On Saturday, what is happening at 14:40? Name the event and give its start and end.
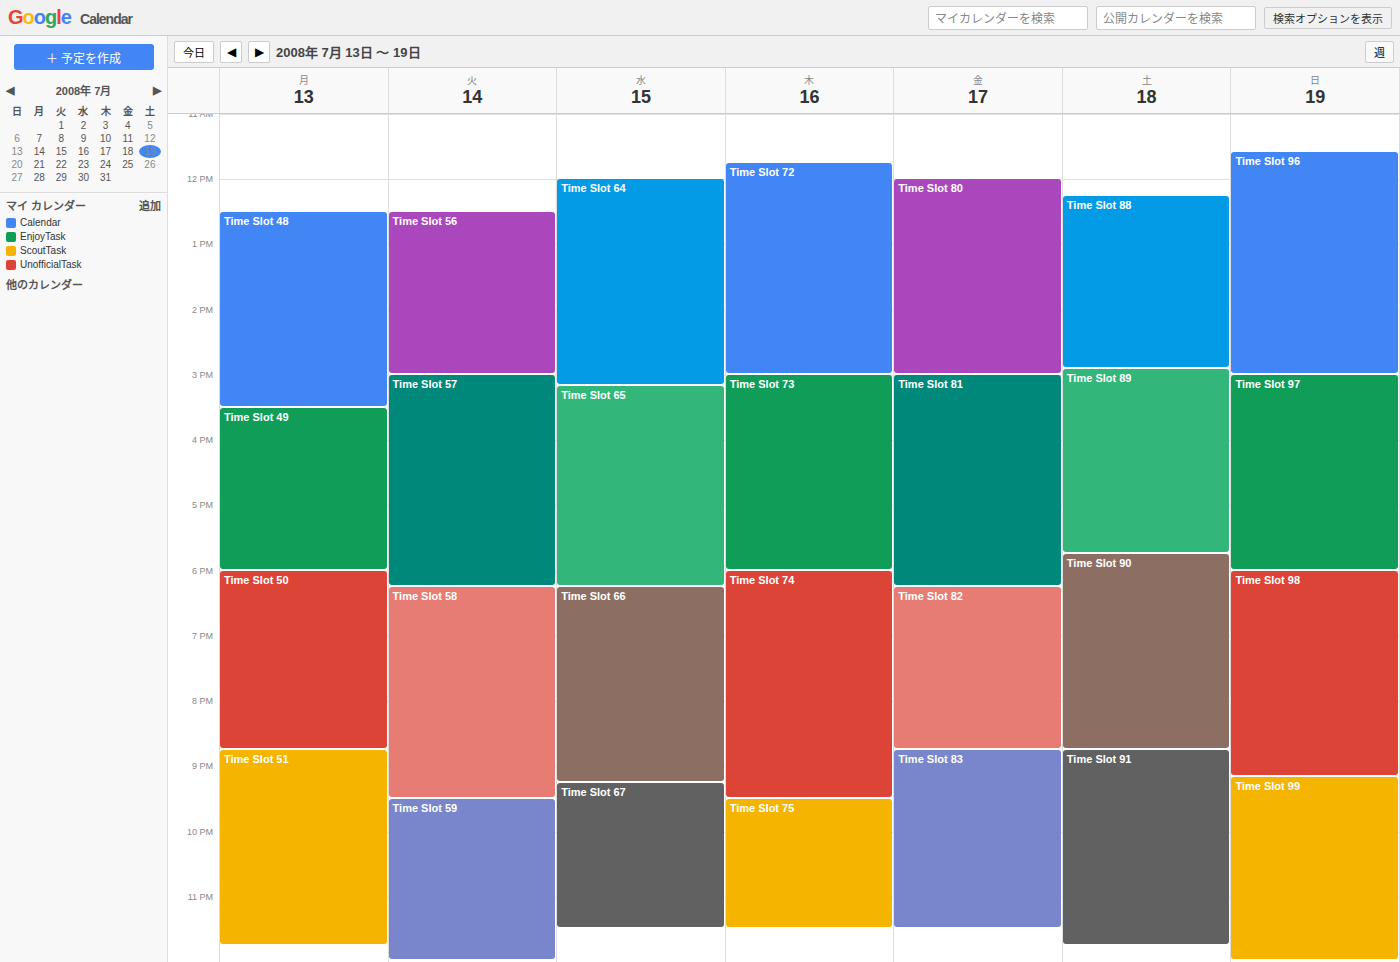
"Time Slot 88", 12:15 to 14:55